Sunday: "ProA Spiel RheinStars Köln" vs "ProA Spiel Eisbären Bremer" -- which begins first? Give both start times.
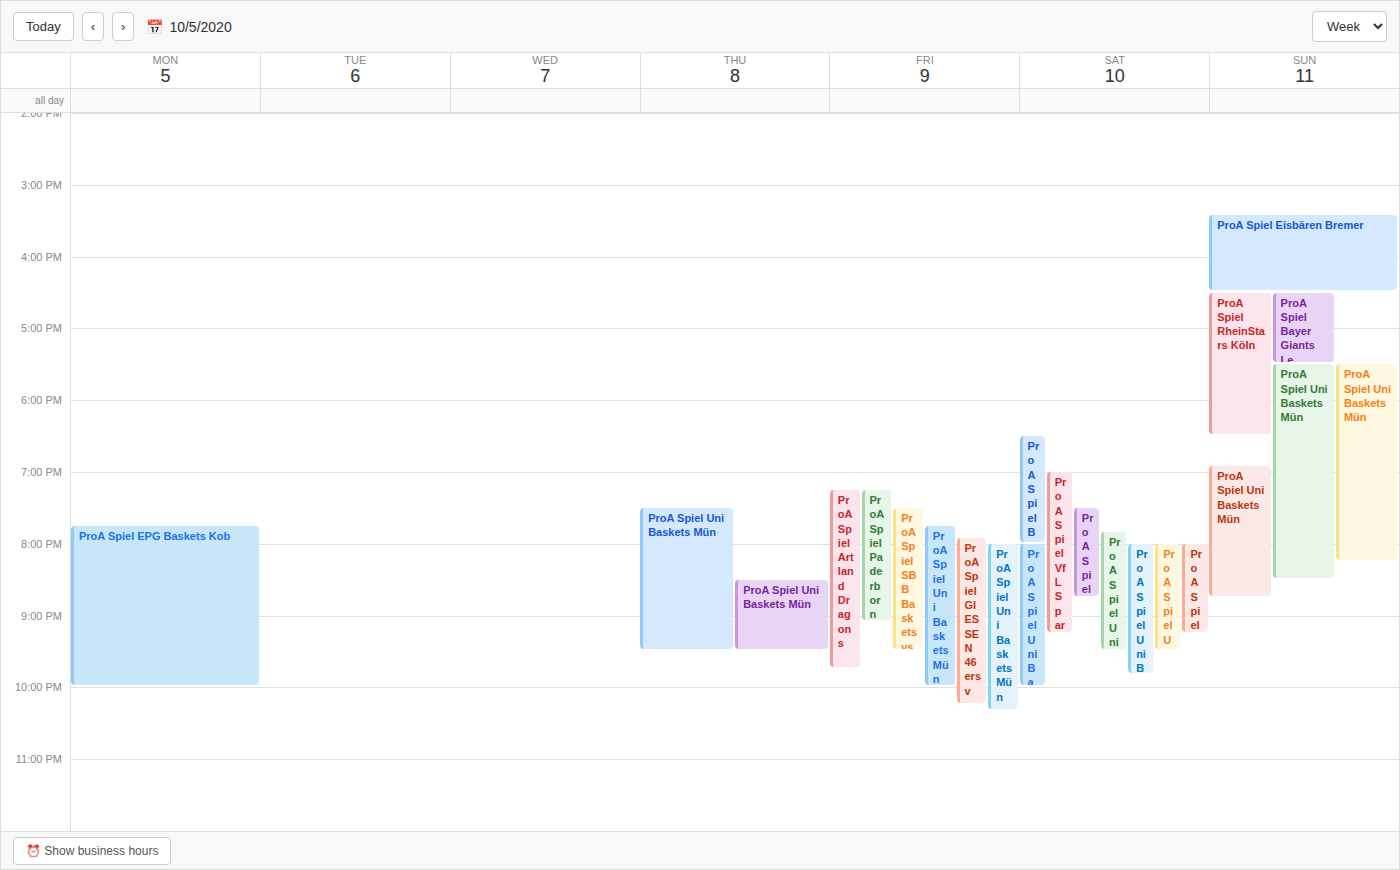
"ProA Spiel Eisbären Bremer" 3:25 PM; "ProA Spiel RheinStars Köln" 4:30 PM.